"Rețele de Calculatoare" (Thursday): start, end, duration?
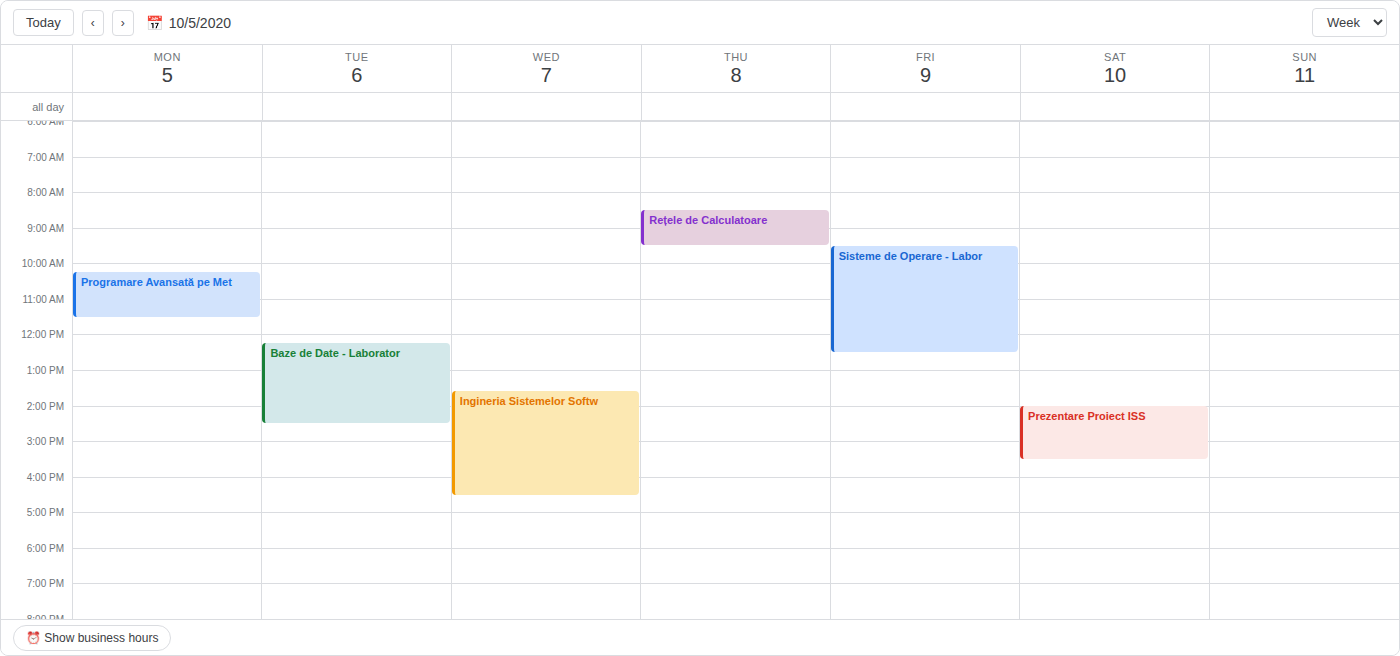
08:30 to 09:30, 1 hour